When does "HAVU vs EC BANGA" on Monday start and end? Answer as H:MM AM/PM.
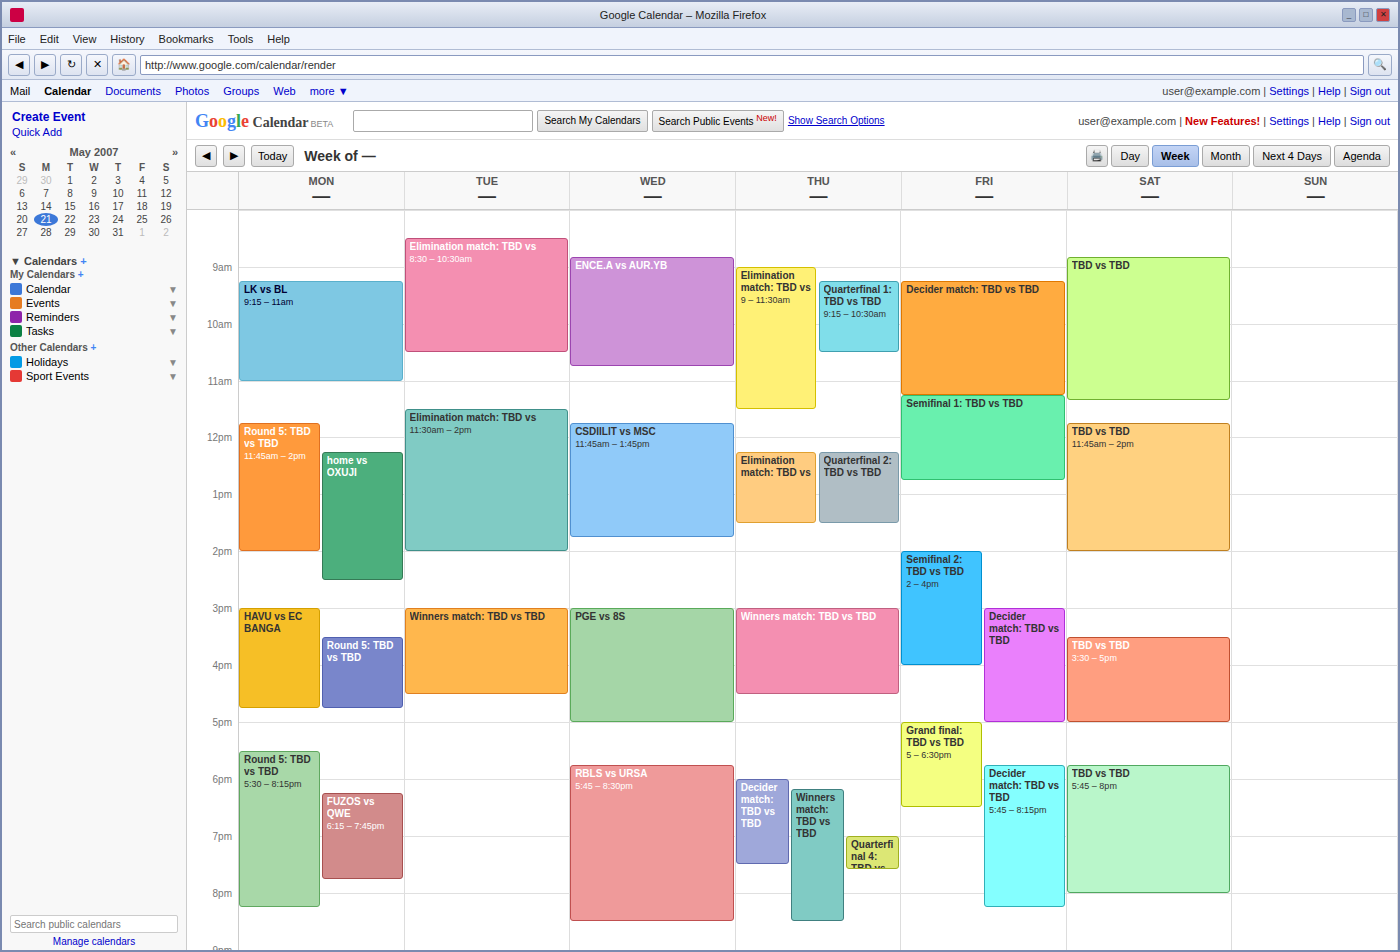
3:00 PM to 4:45 PM